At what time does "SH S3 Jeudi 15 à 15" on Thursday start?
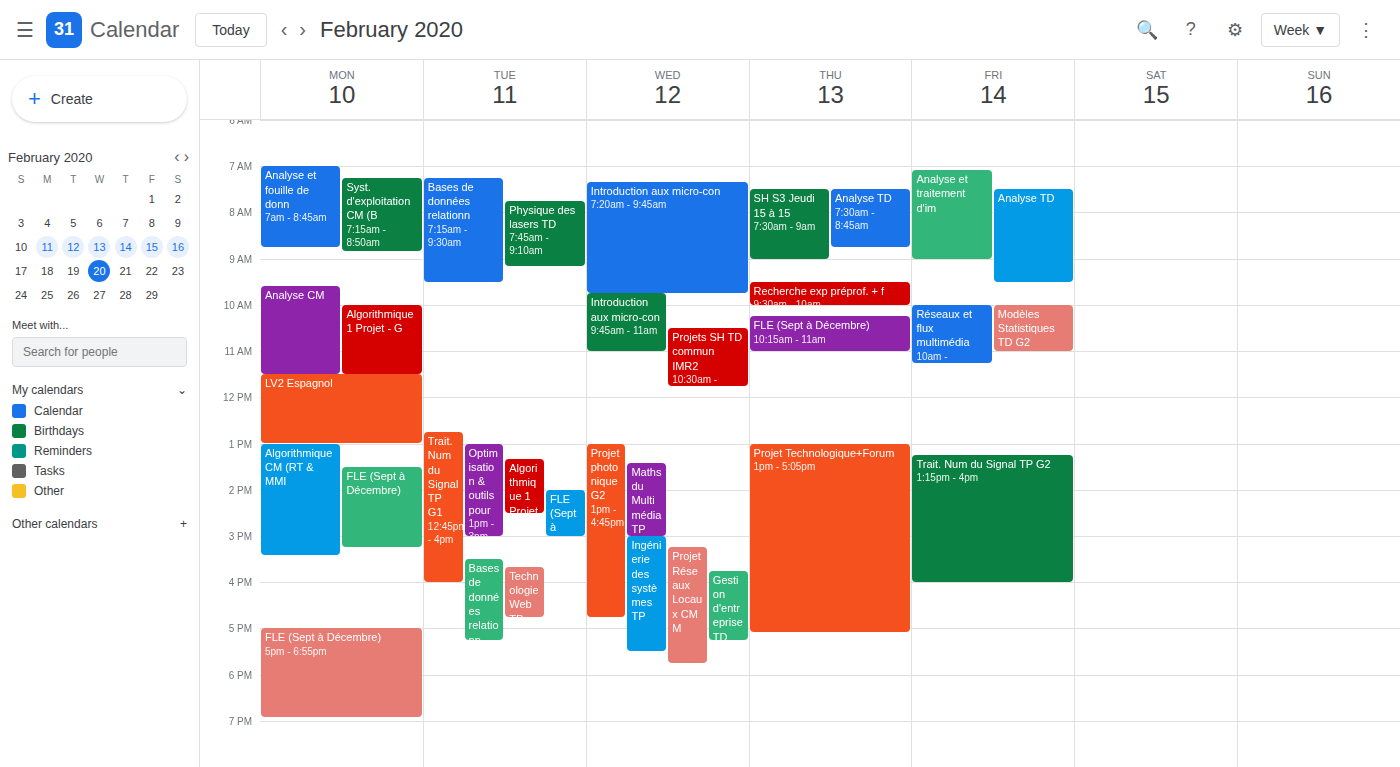
7:30 AM